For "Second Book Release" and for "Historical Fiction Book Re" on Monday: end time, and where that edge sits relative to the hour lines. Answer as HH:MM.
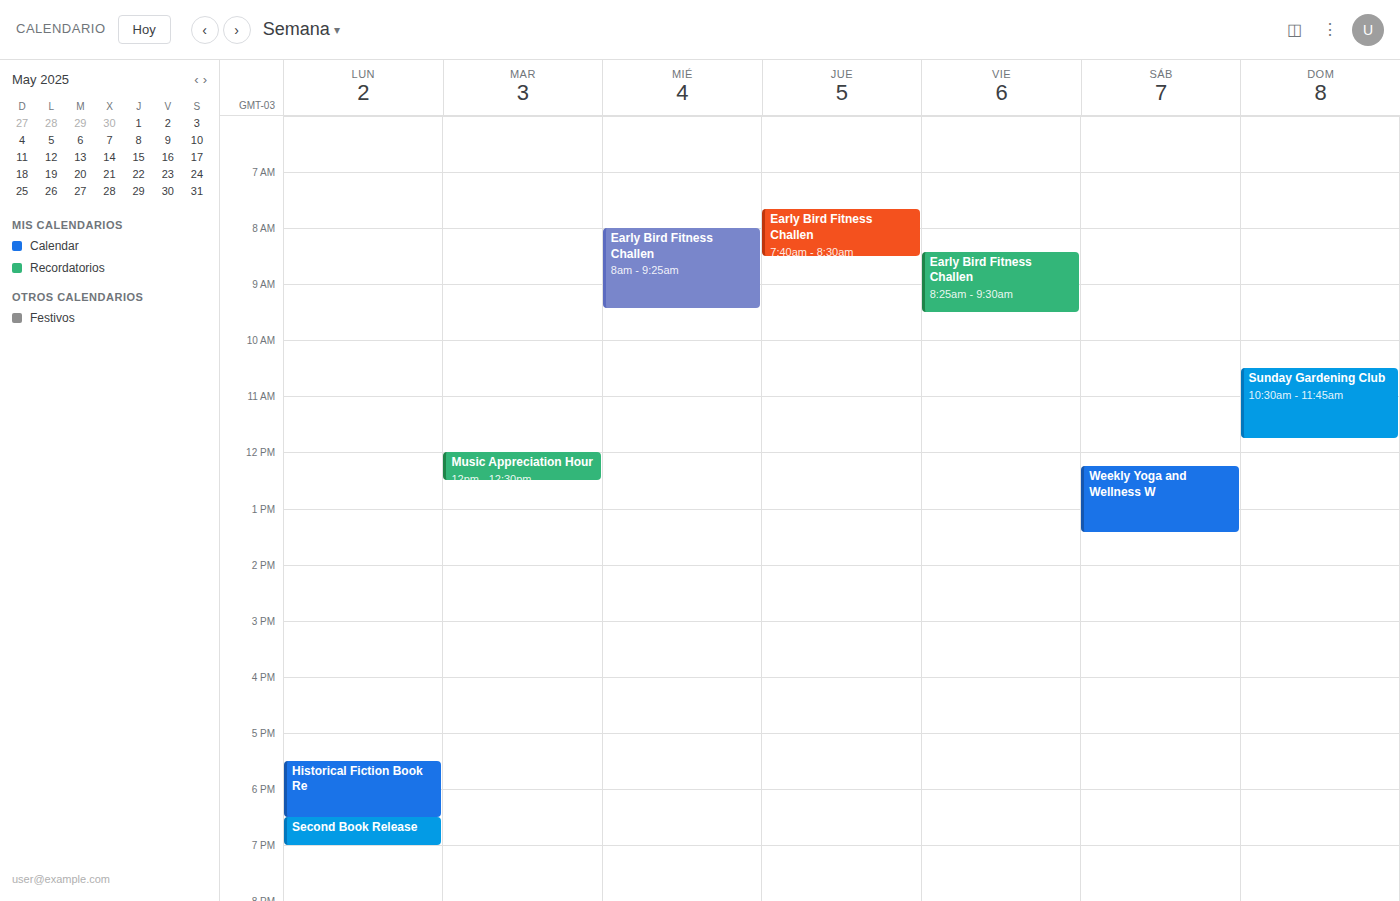
"Second Book Release": 19:00, exactly on the 19:00 line. "Historical Fiction Book Re": 18:30, halfway between the 18:00 and 19:00 lines.